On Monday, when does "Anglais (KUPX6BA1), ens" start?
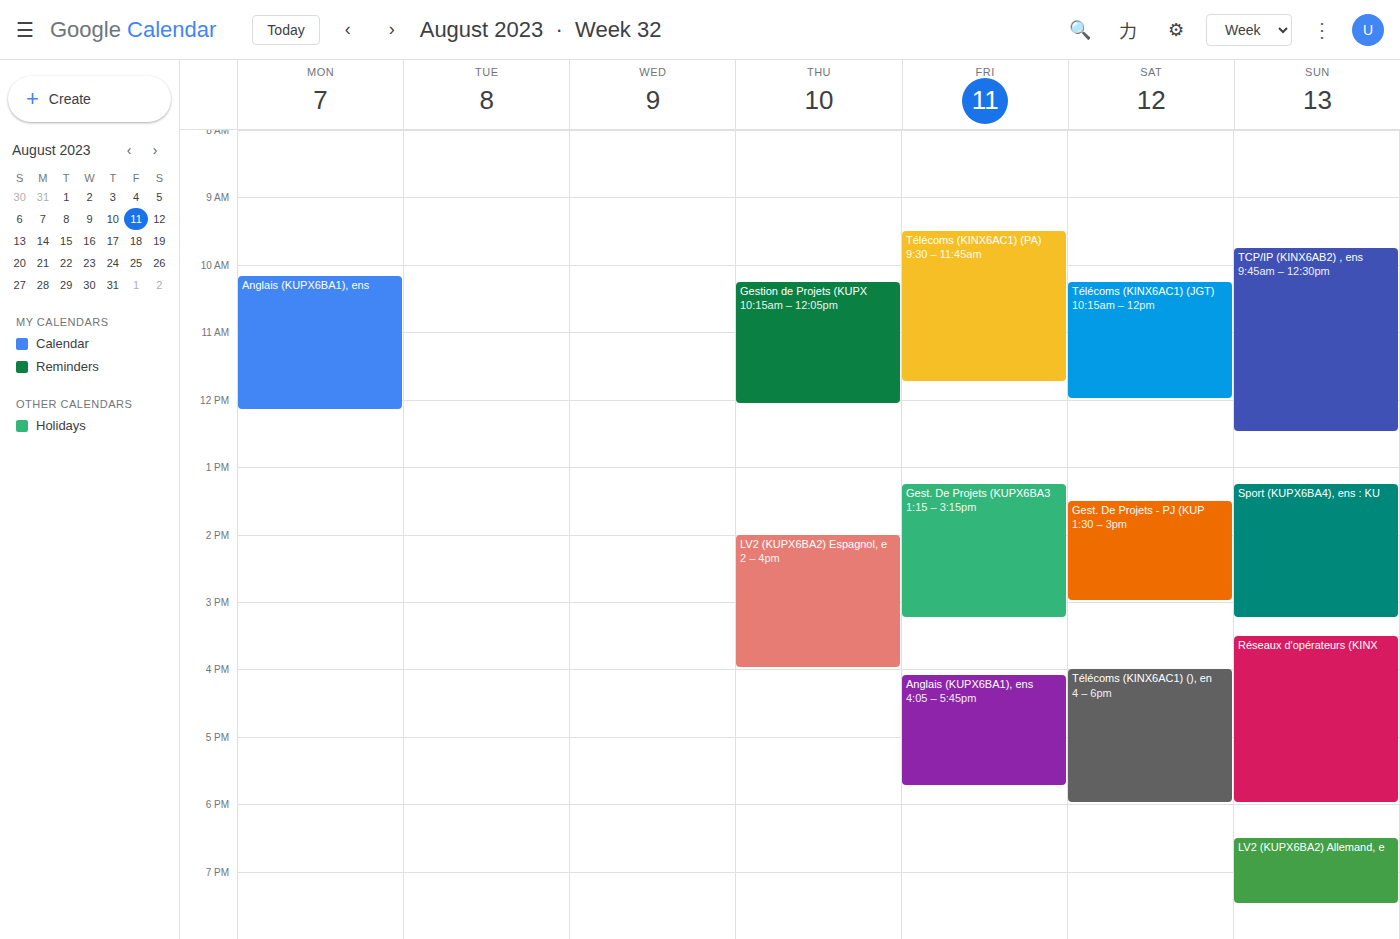
10:10 AM